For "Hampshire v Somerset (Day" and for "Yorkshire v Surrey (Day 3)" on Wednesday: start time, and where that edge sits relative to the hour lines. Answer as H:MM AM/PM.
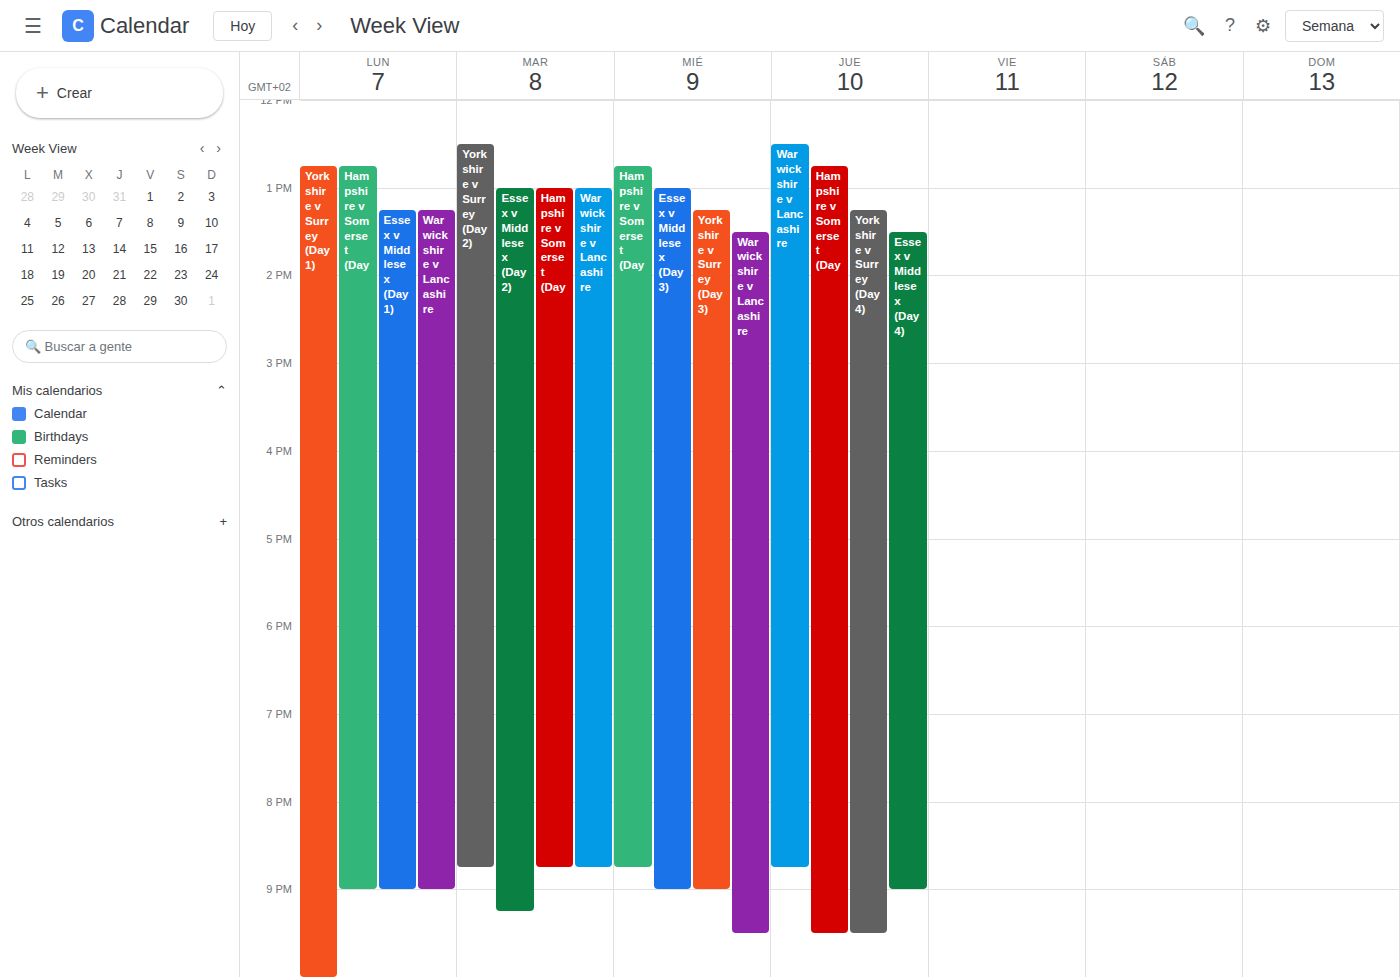
"Hampshire v Somerset (Day": 12:45 PM, neither: three quarters of the way from the 12 PM line to the 1 PM line. "Yorkshire v Surrey (Day 3)": 1:15 PM, neither: a quarter of the way from the 1 PM line to the 2 PM line.